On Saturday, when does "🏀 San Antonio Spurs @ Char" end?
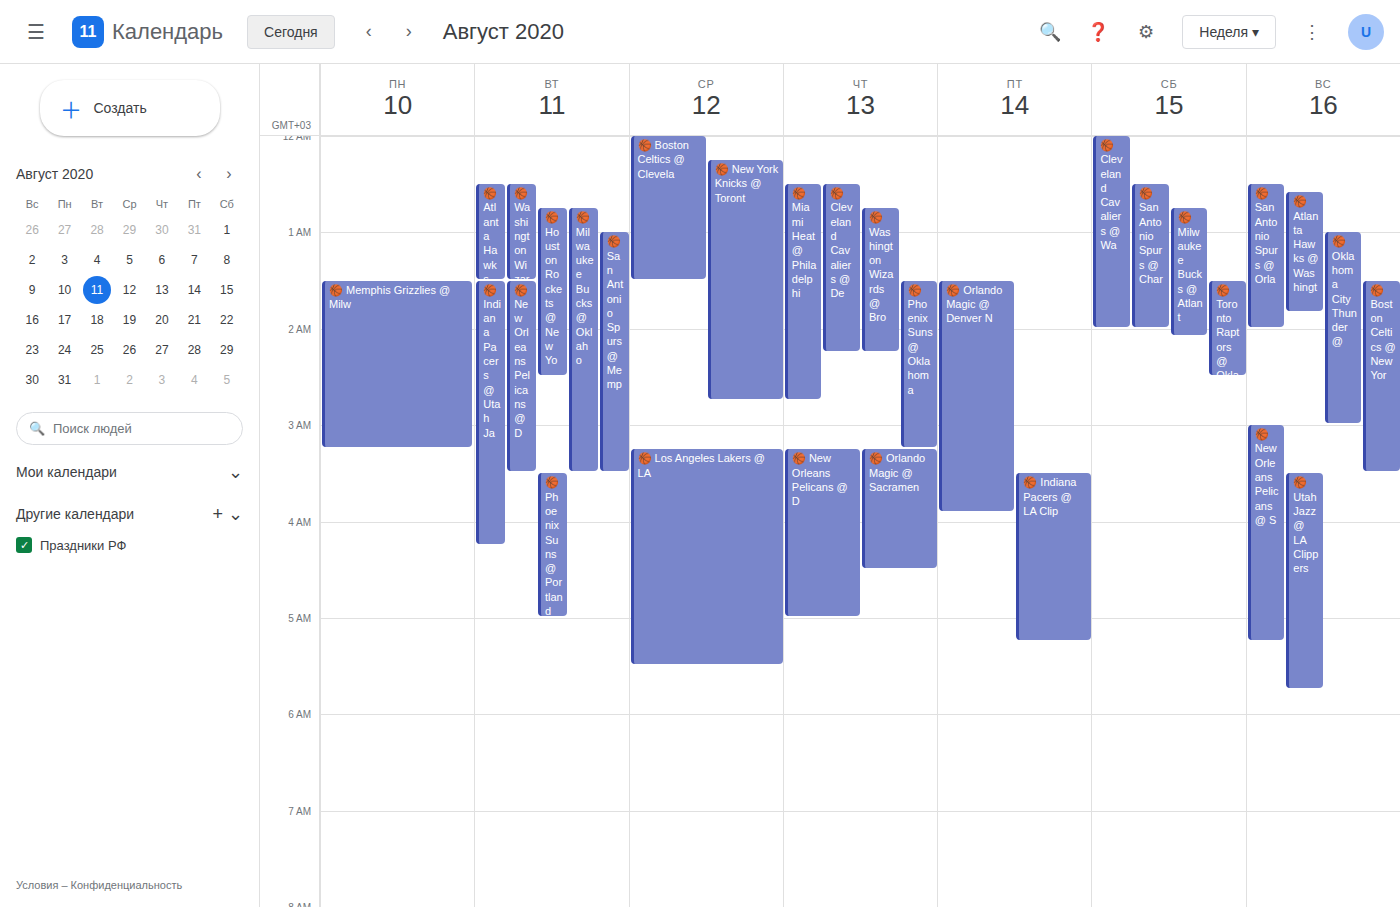
2:00 AM